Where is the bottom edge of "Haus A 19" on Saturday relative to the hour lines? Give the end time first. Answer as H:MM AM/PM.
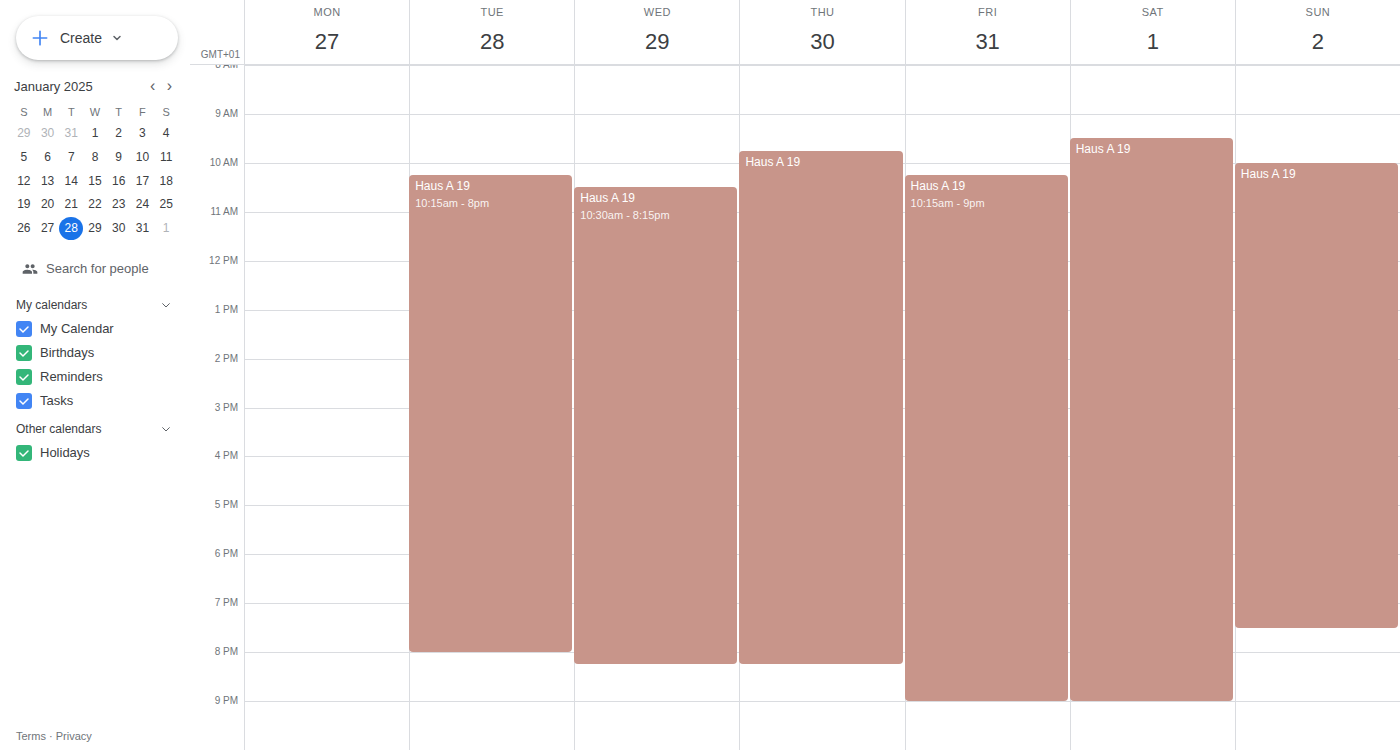
9:00 PM -- exactly on the 9 PM line.